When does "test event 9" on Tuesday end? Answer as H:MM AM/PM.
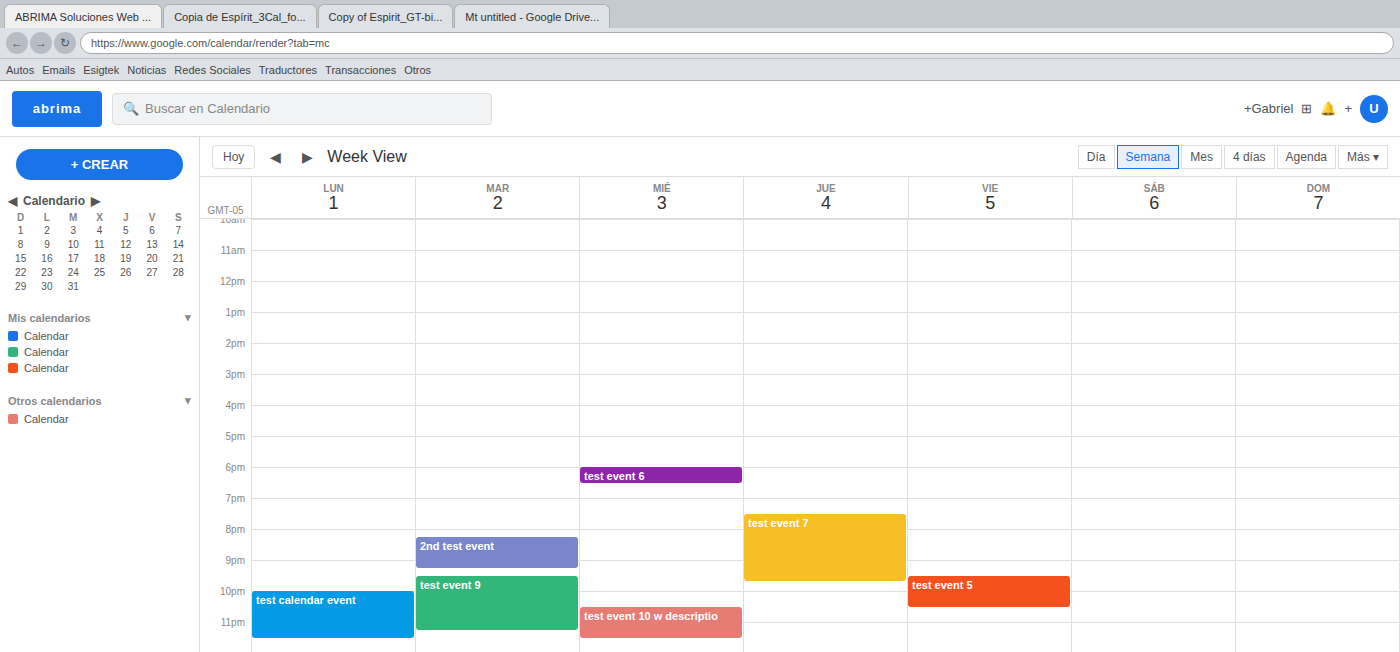
11:15 PM